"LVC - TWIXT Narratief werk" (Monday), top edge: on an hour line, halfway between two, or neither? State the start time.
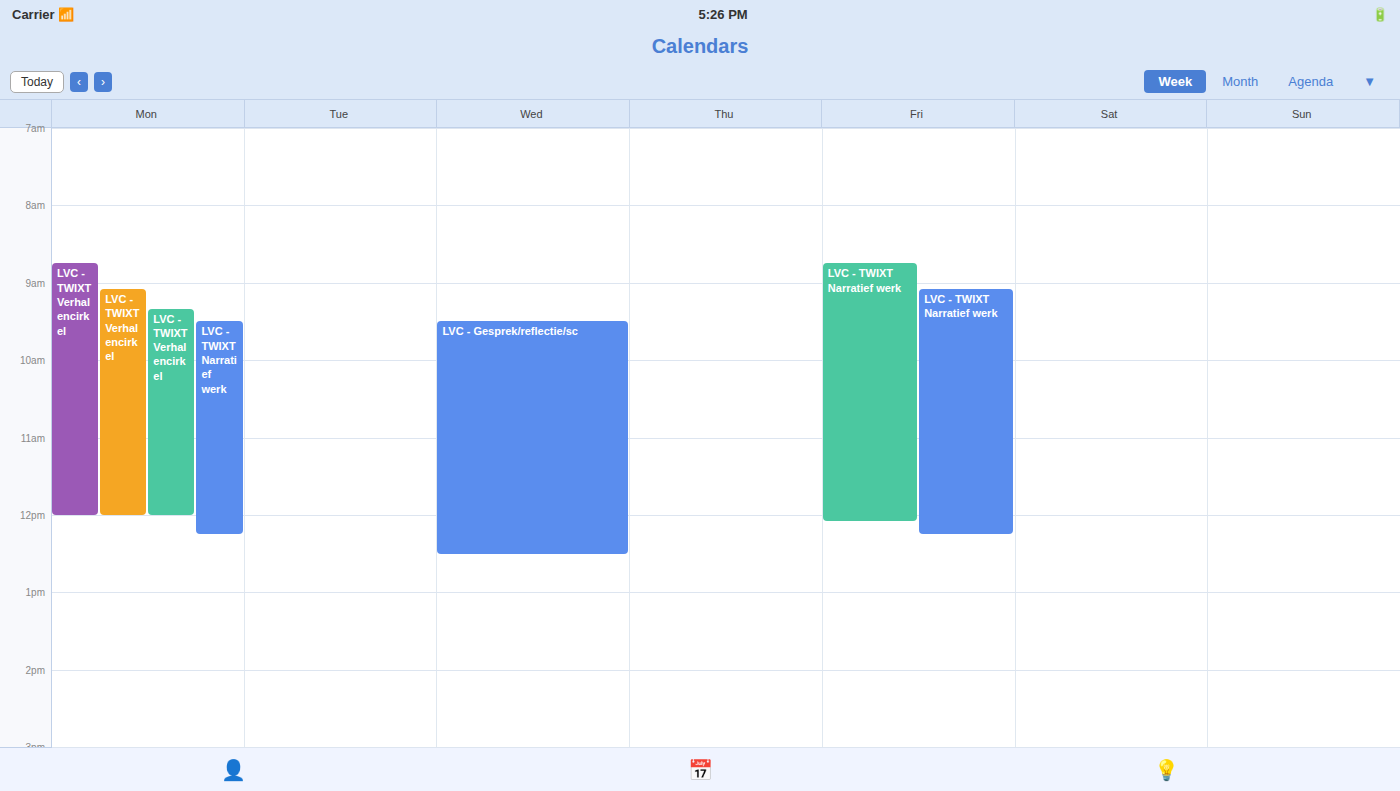
9:30 AM -- halfway between the 9 AM and 10 AM lines.